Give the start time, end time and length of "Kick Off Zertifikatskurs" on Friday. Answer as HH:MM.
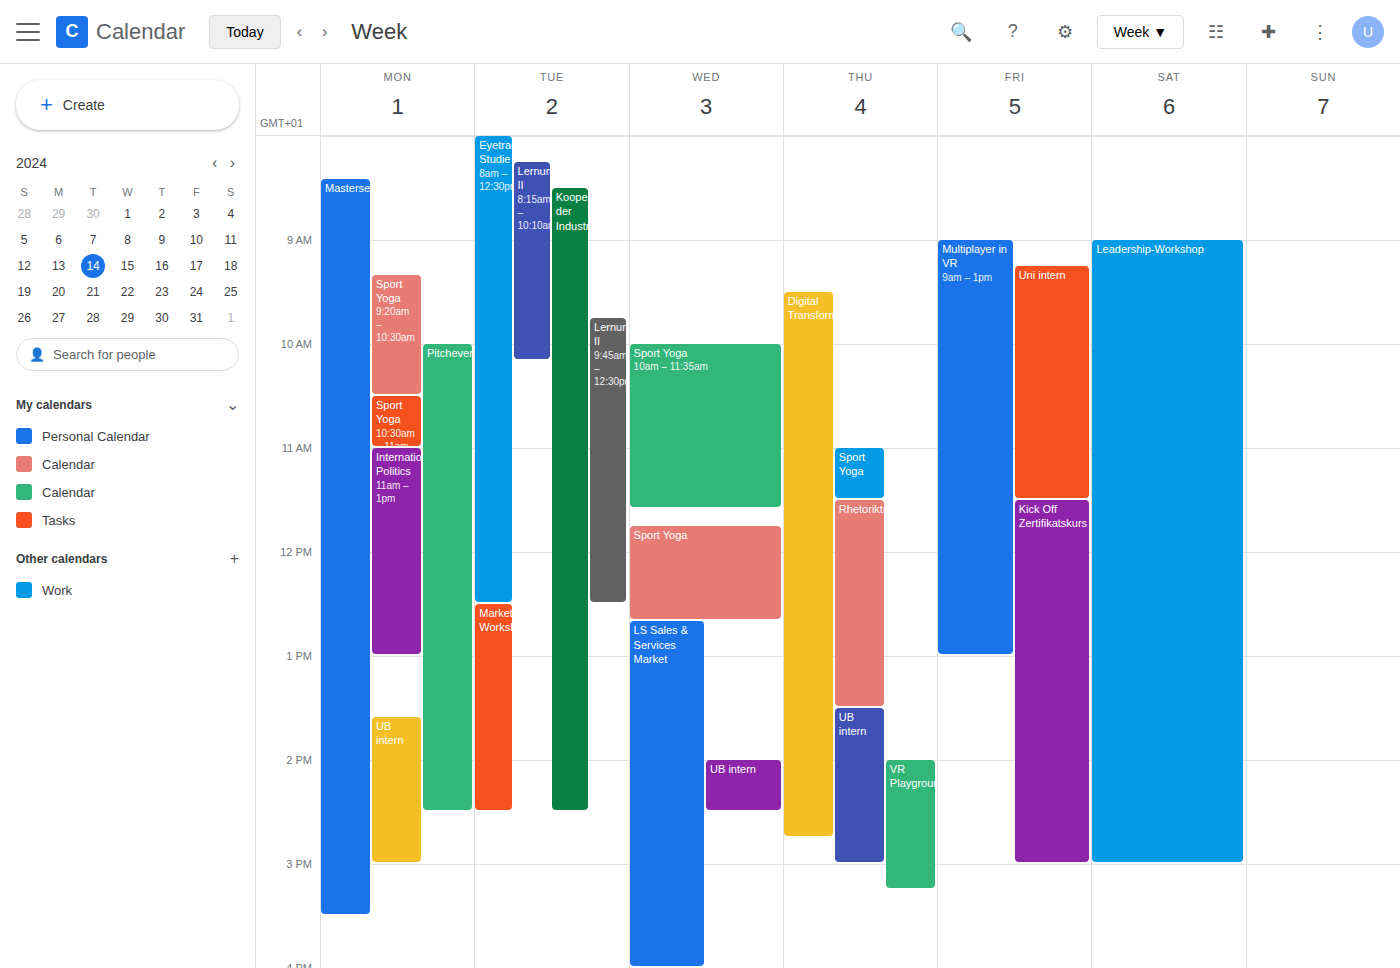
11:30 to 15:00, 3 hours 30 minutes